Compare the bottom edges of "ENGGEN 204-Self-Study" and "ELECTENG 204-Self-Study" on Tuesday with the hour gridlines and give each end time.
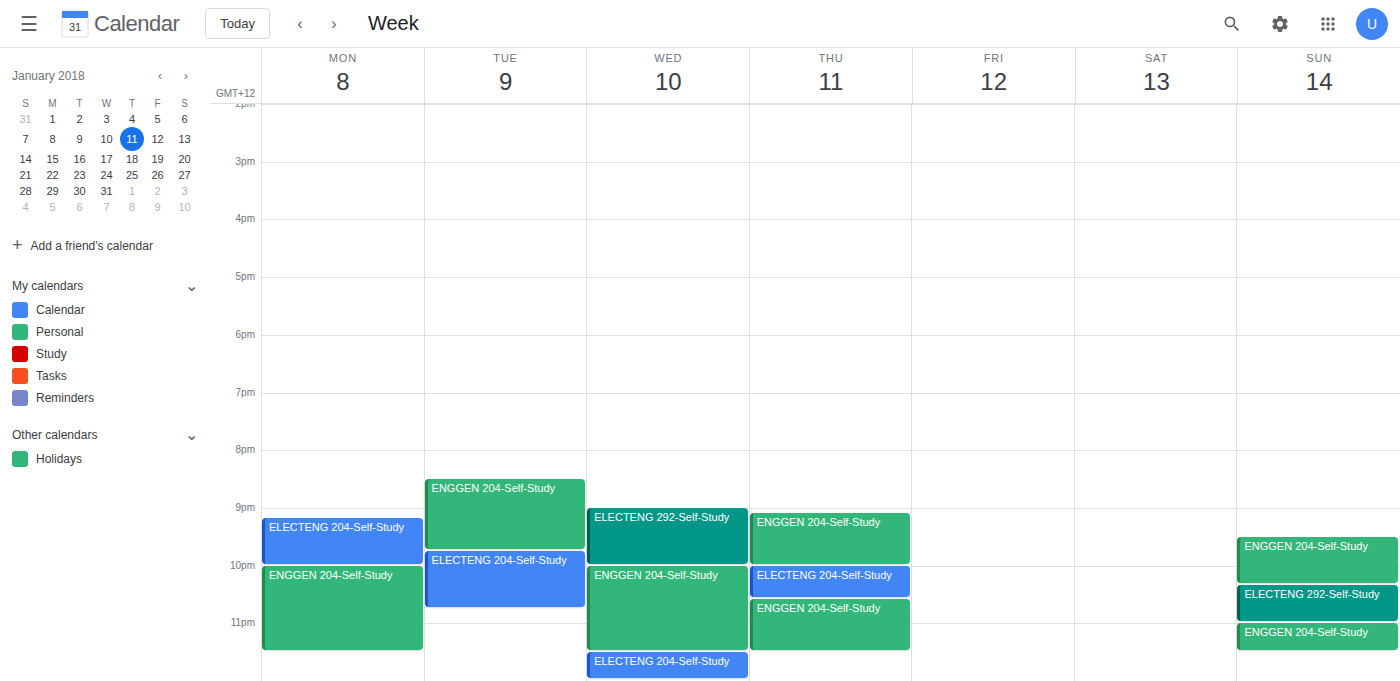
"ENGGEN 204-Self-Study": 21:45, neither: three quarters of the way from the 21:00 line to the 22:00 line. "ELECTENG 204-Self-Study": 22:45, neither: three quarters of the way from the 22:00 line to the 23:00 line.